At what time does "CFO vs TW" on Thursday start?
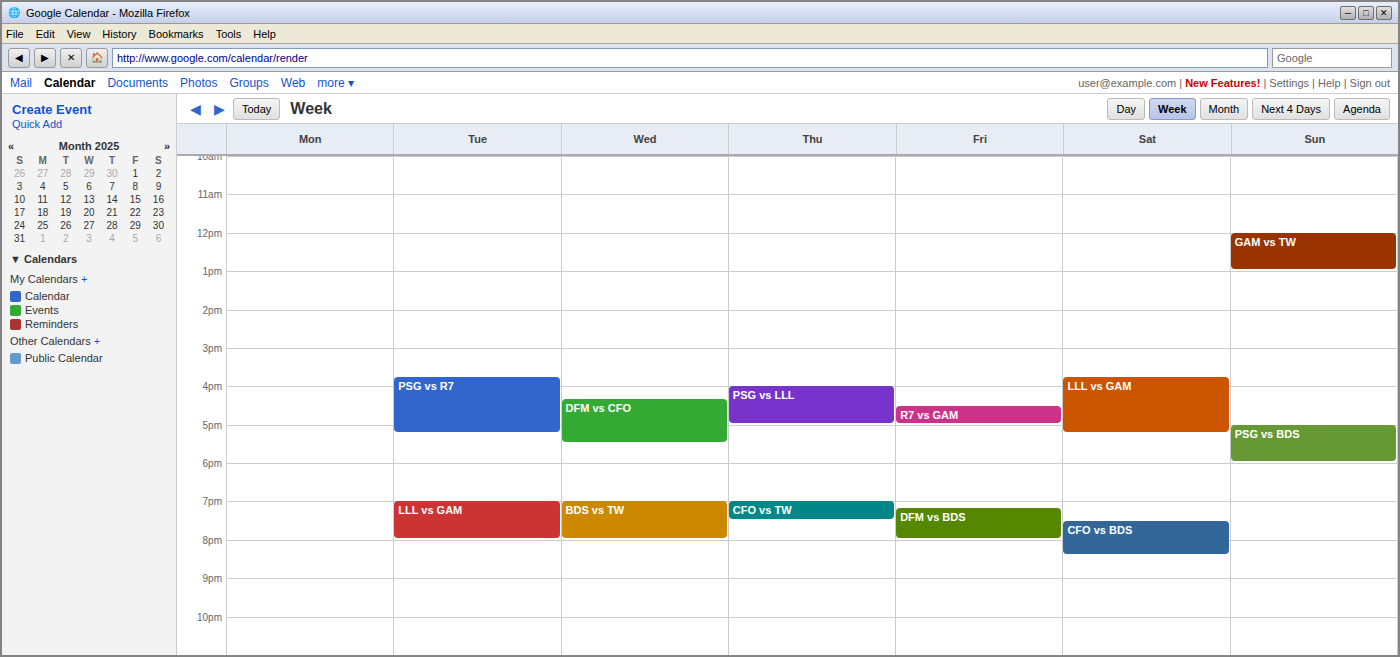
19:00